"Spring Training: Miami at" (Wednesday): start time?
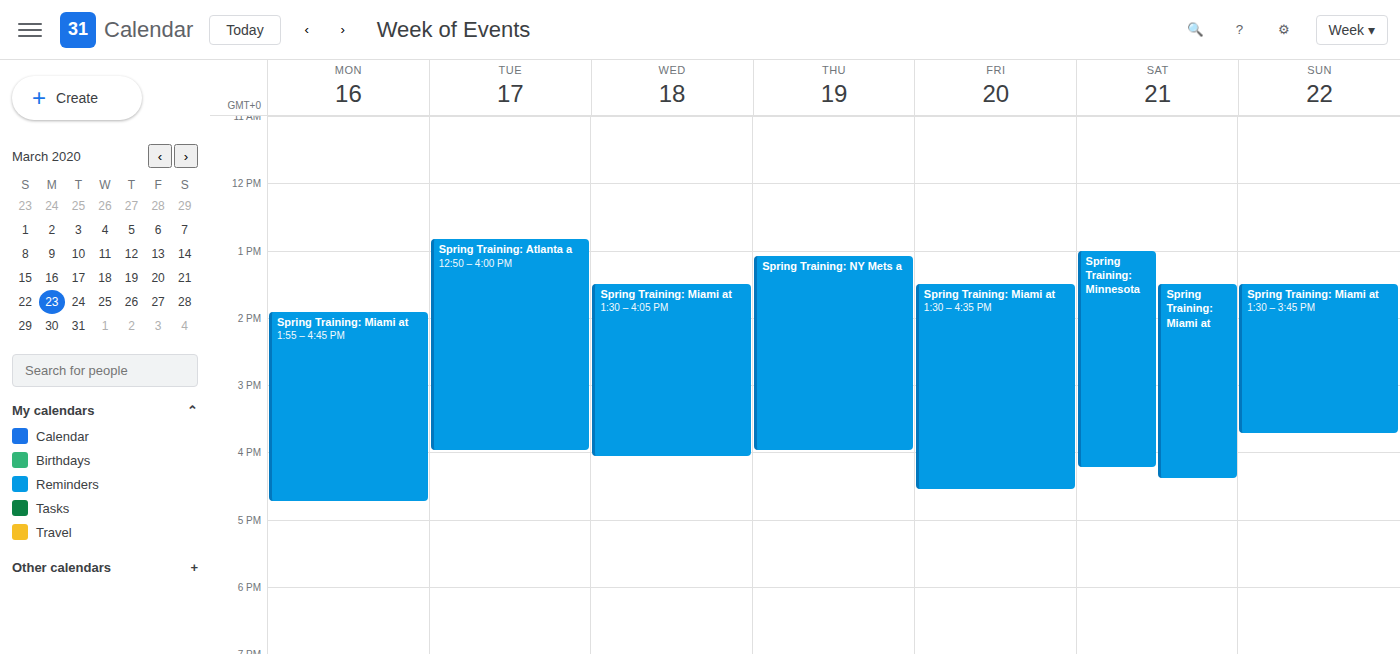
1:30 PM